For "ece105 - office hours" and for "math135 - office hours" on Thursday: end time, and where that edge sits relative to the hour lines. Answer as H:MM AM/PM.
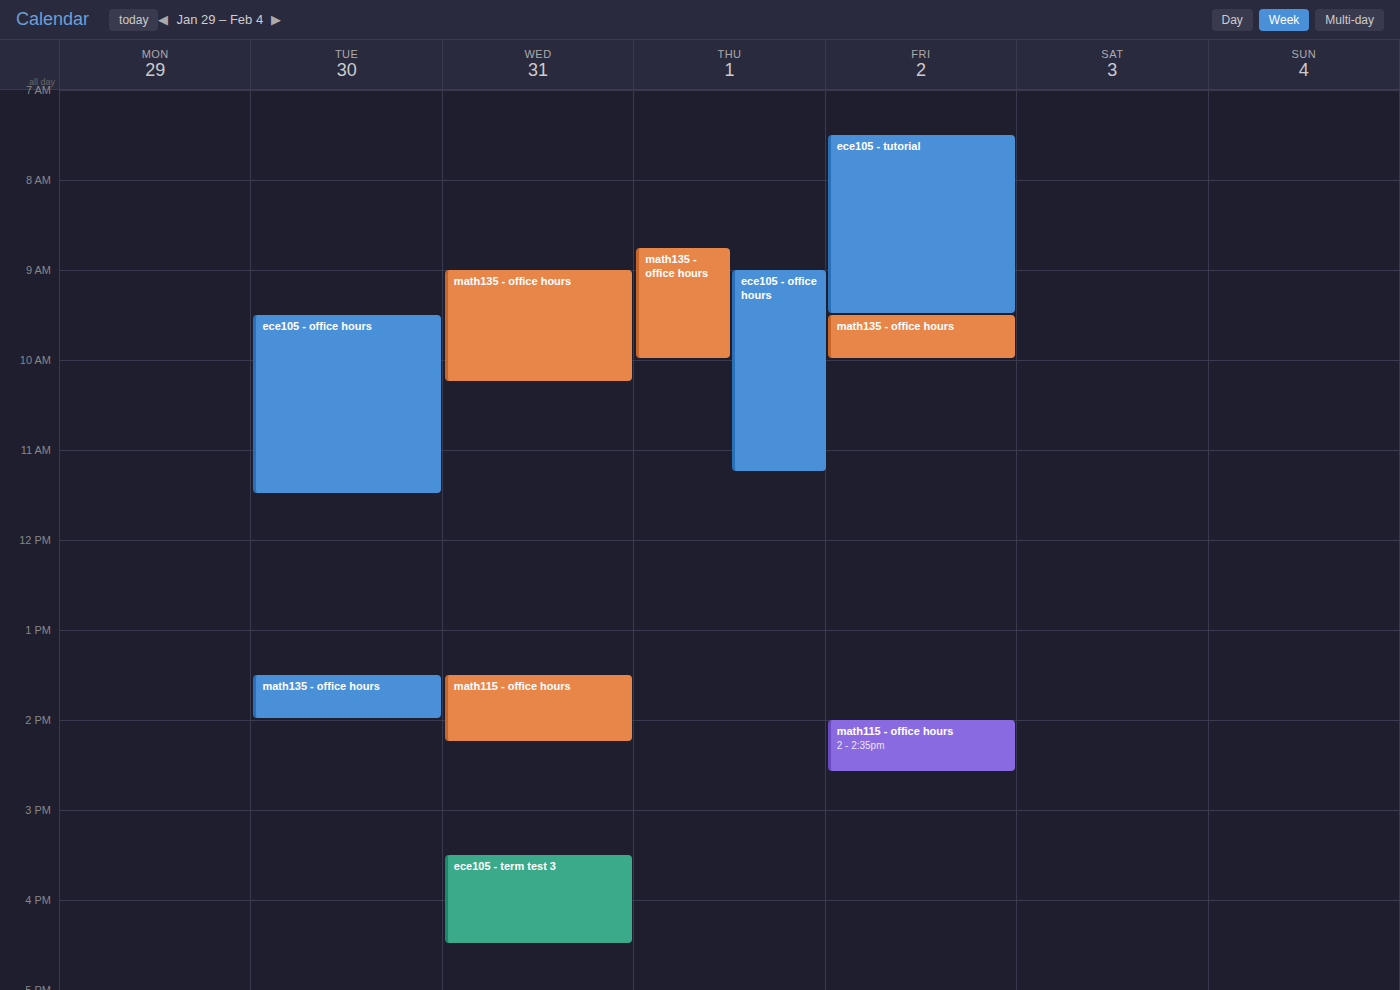
"ece105 - office hours": 11:15 AM, neither: a quarter of the way from the 11 AM line to the 12 PM line. "math135 - office hours": 10:00 AM, exactly on the 10 AM line.